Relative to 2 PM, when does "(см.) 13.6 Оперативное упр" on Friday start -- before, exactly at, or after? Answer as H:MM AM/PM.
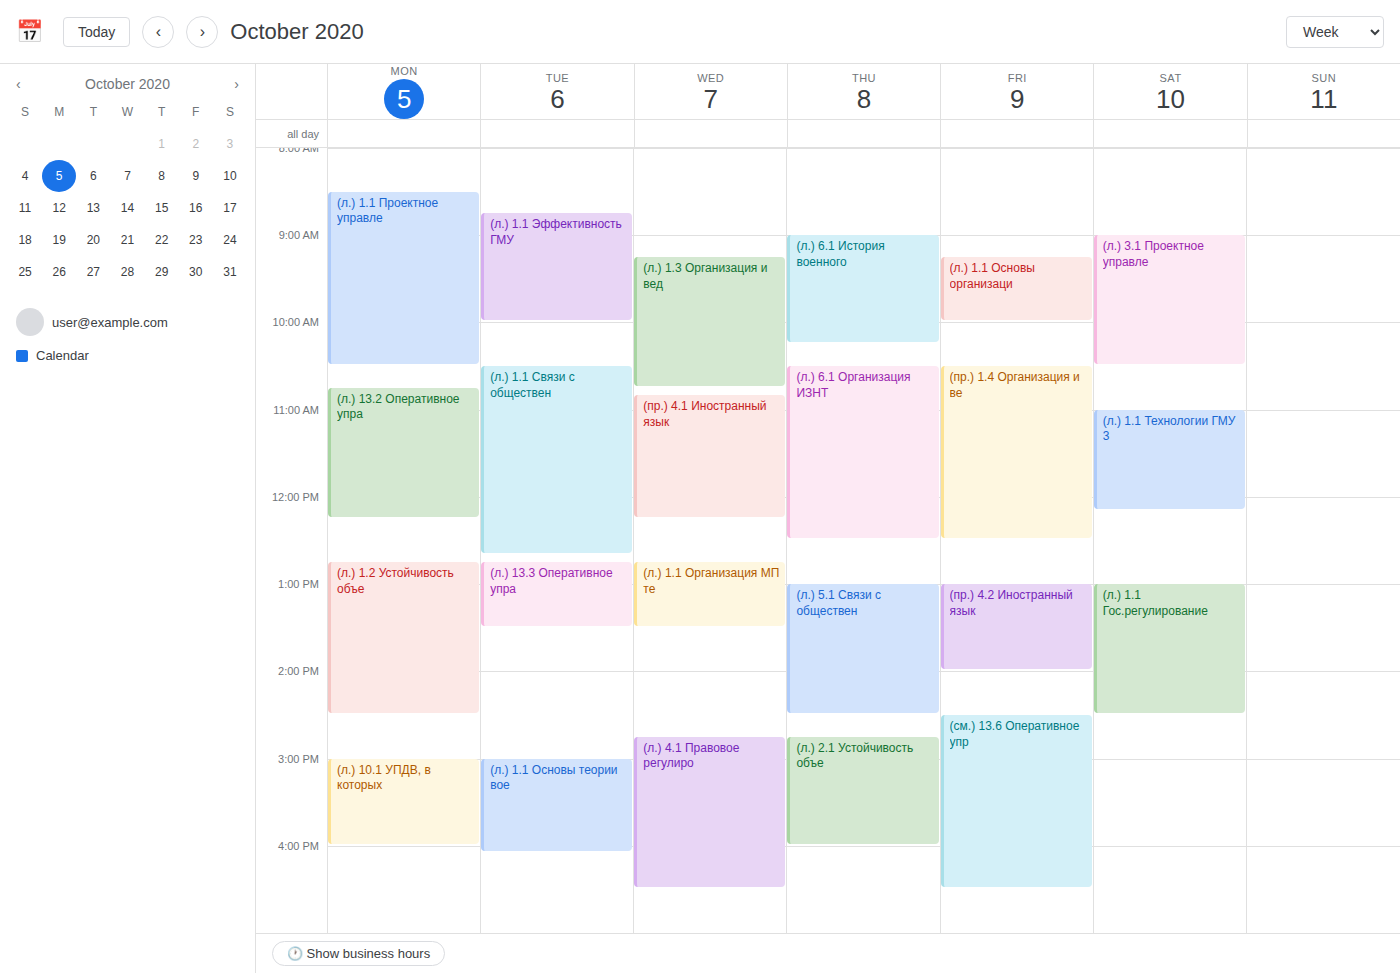
2:30 PM -- after 2 PM, 30 minutes below the 2 PM line.